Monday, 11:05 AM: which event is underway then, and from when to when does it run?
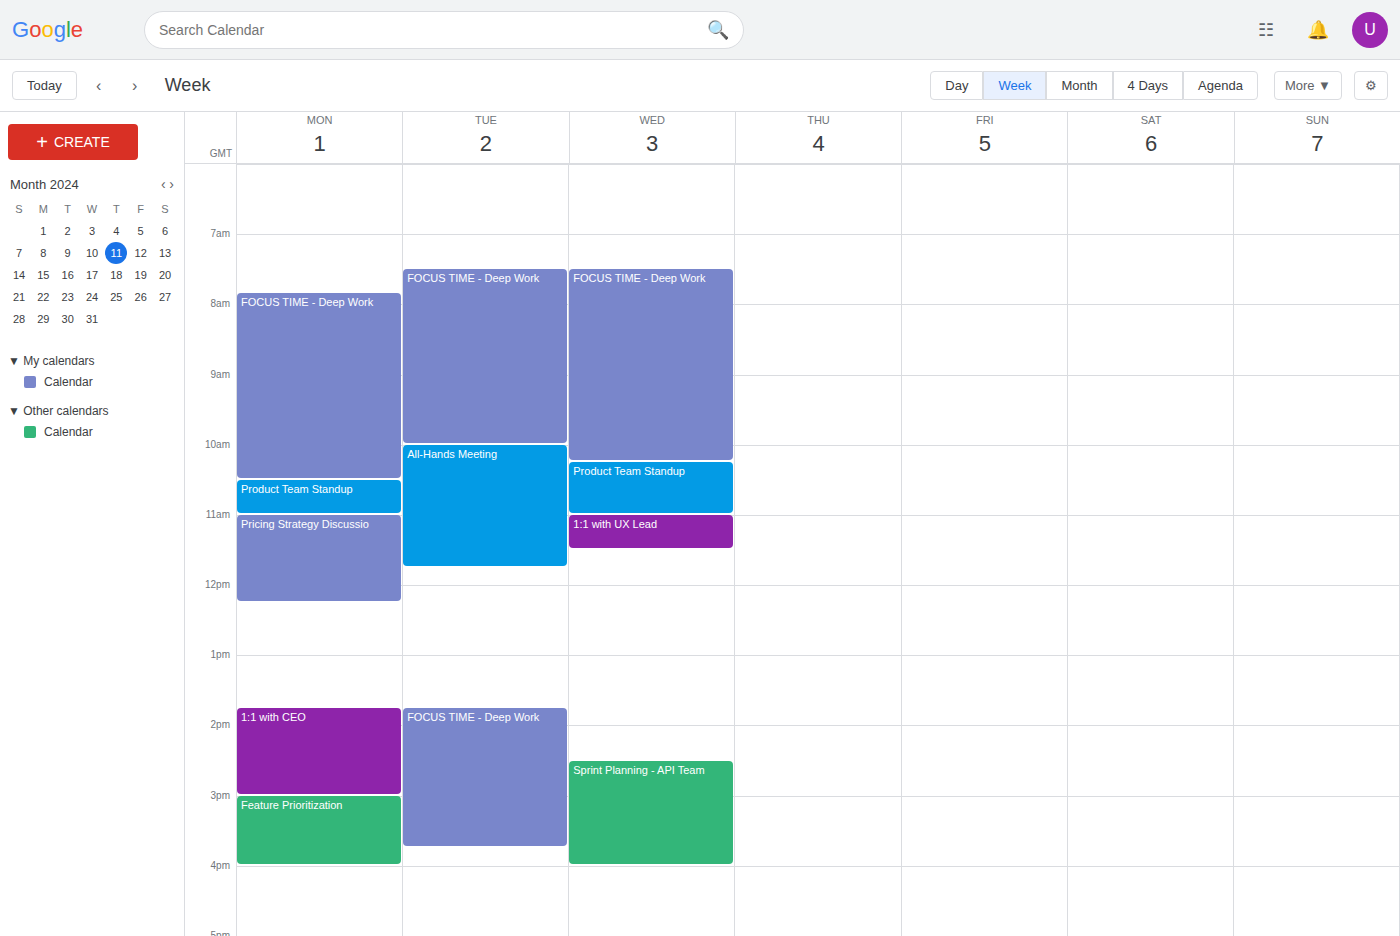
"Pricing Strategy Discussio", 11:00 AM to 12:15 PM